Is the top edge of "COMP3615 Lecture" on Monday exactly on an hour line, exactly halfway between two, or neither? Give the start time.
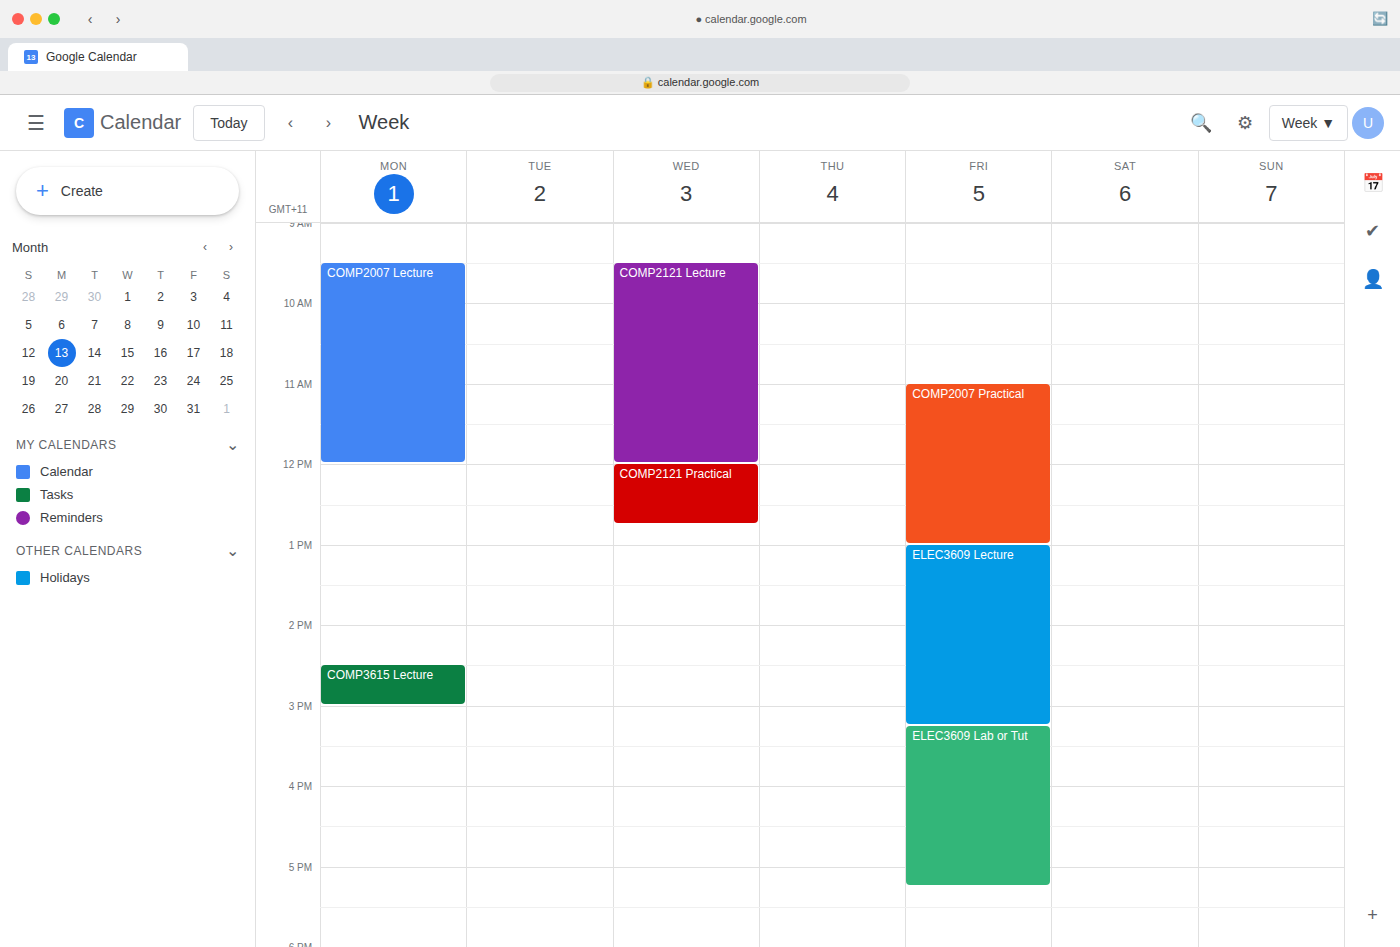
2:30 PM -- halfway between the 2 PM and 3 PM lines.